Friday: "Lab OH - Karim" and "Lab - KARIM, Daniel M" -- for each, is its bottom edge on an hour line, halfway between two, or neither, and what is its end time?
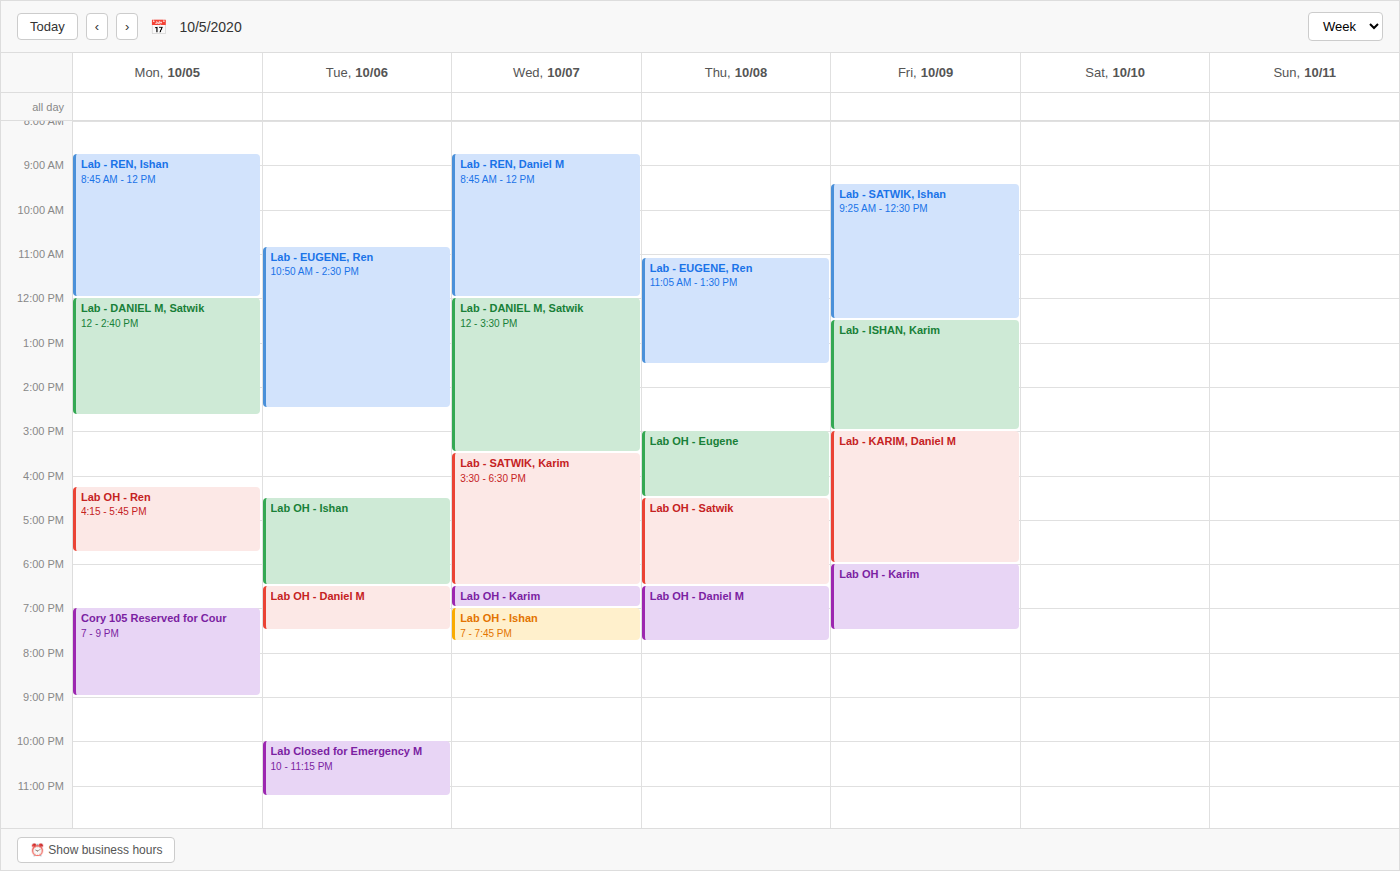
"Lab OH - Karim": 7:30 PM, halfway between the 7 PM and 8 PM lines. "Lab - KARIM, Daniel M": 6:00 PM, exactly on the 6 PM line.